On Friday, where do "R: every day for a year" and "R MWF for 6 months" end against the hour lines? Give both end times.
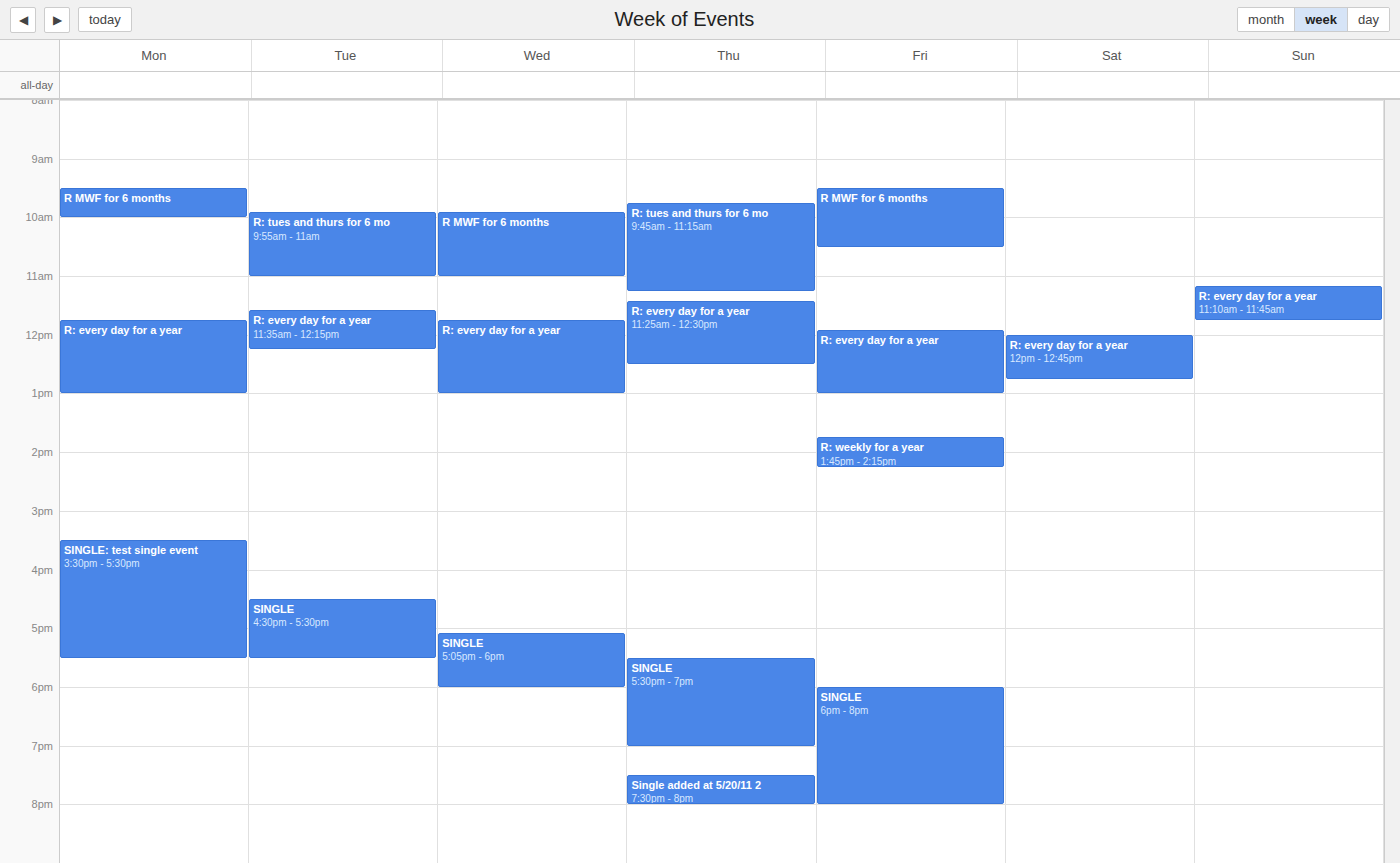
"R: every day for a year": 1:00 PM, exactly on the 1 PM line. "R MWF for 6 months": 10:30 AM, halfway between the 10 AM and 11 AM lines.